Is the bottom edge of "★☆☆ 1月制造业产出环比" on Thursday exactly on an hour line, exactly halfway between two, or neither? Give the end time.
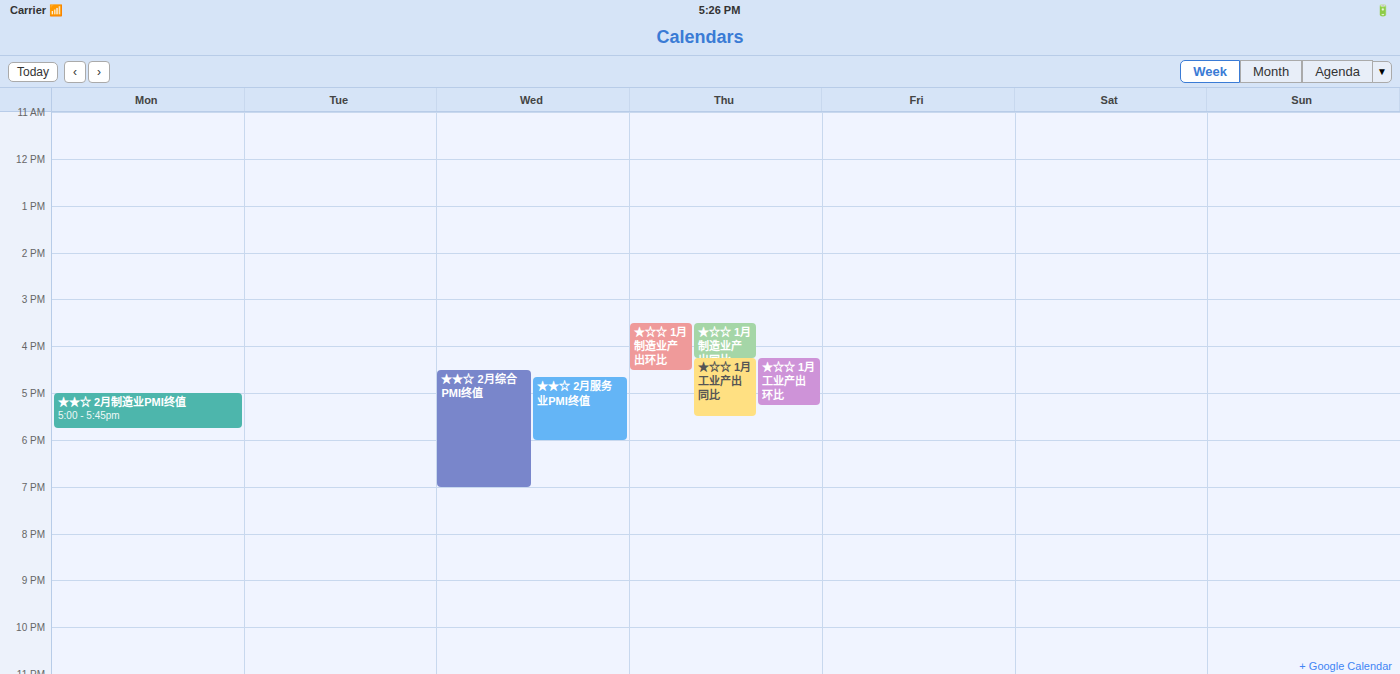
4:30 PM -- halfway between the 4 PM and 5 PM lines.